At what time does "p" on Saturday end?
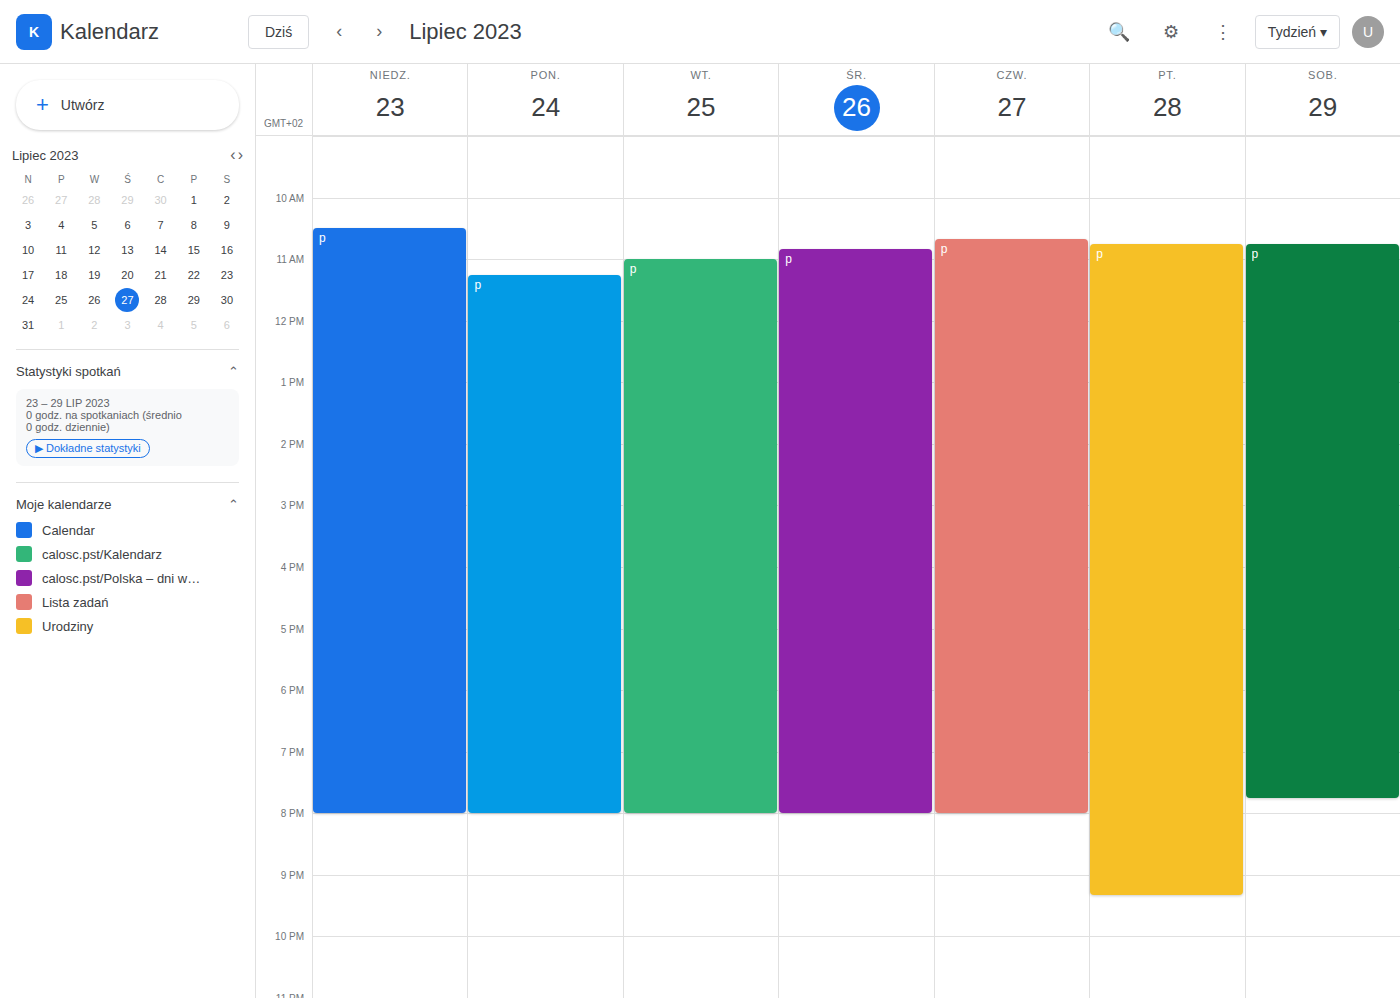
7:45 PM